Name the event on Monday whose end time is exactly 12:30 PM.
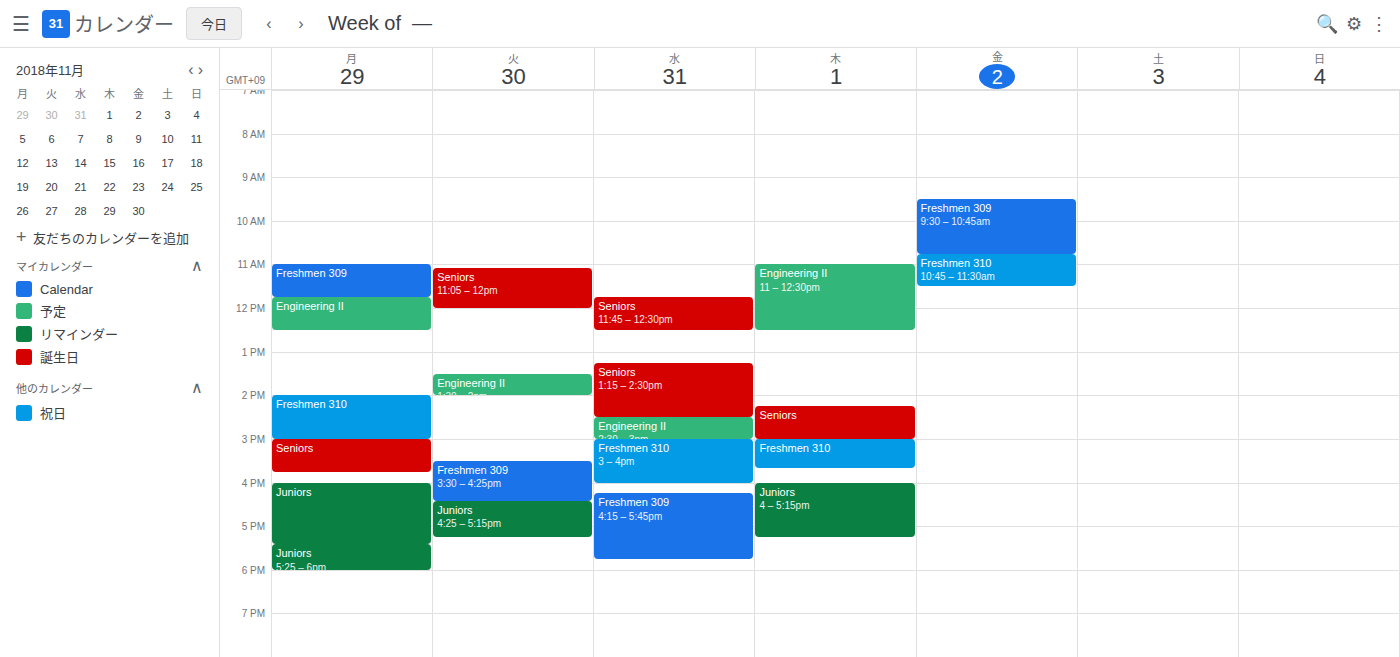
"Engineering II"